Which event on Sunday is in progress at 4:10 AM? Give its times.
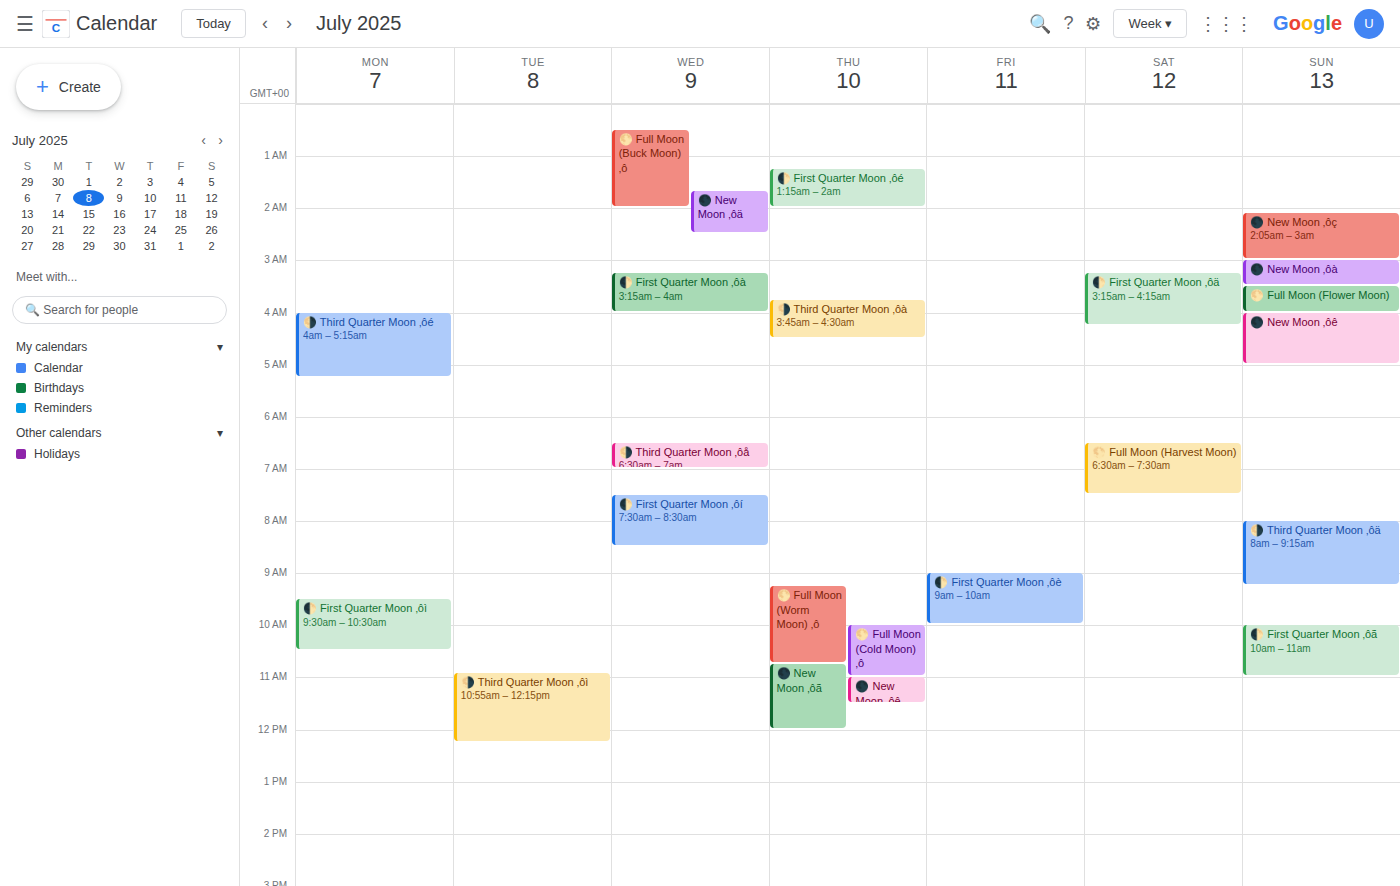
"🌑 New Moon ‚ôê", 4:00 AM to 5:00 AM